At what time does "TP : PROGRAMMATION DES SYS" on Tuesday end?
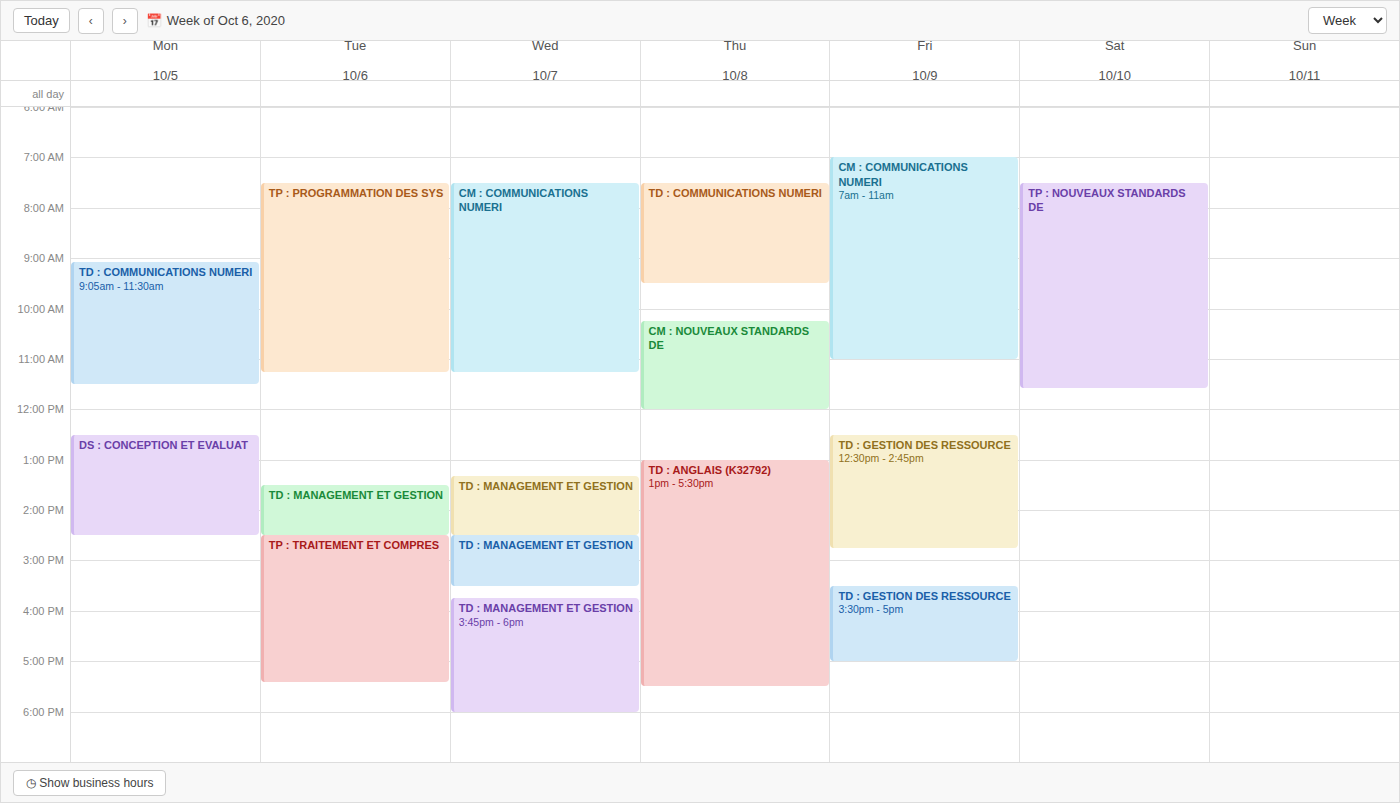
11:15 AM